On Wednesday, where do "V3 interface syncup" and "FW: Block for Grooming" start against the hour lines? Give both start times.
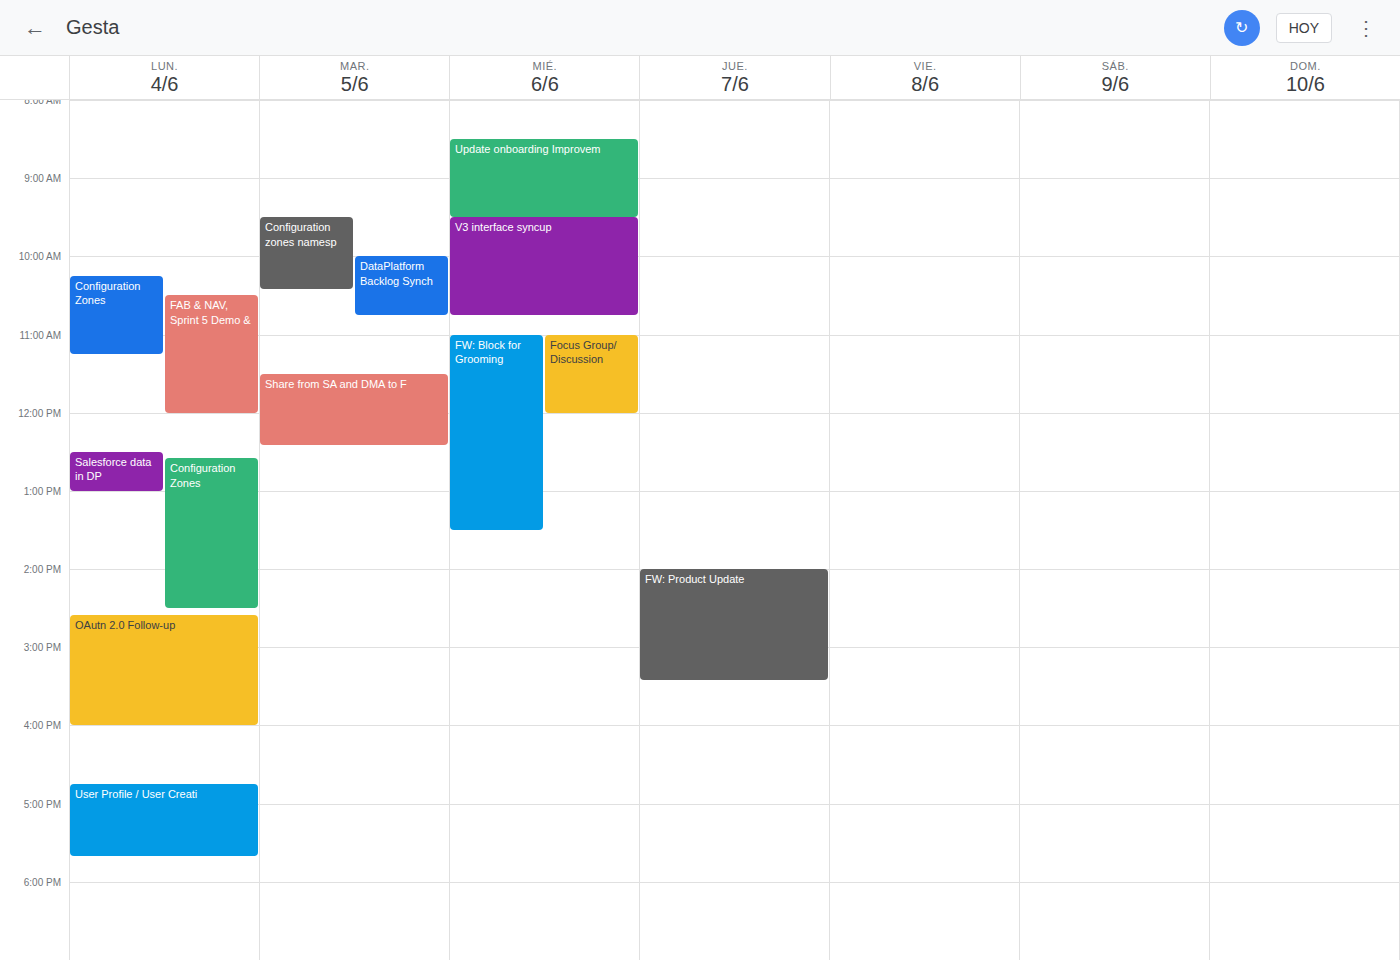
"V3 interface syncup": 9:30 AM, halfway between the 9 AM and 10 AM lines. "FW: Block for Grooming": 11:00 AM, exactly on the 11 AM line.